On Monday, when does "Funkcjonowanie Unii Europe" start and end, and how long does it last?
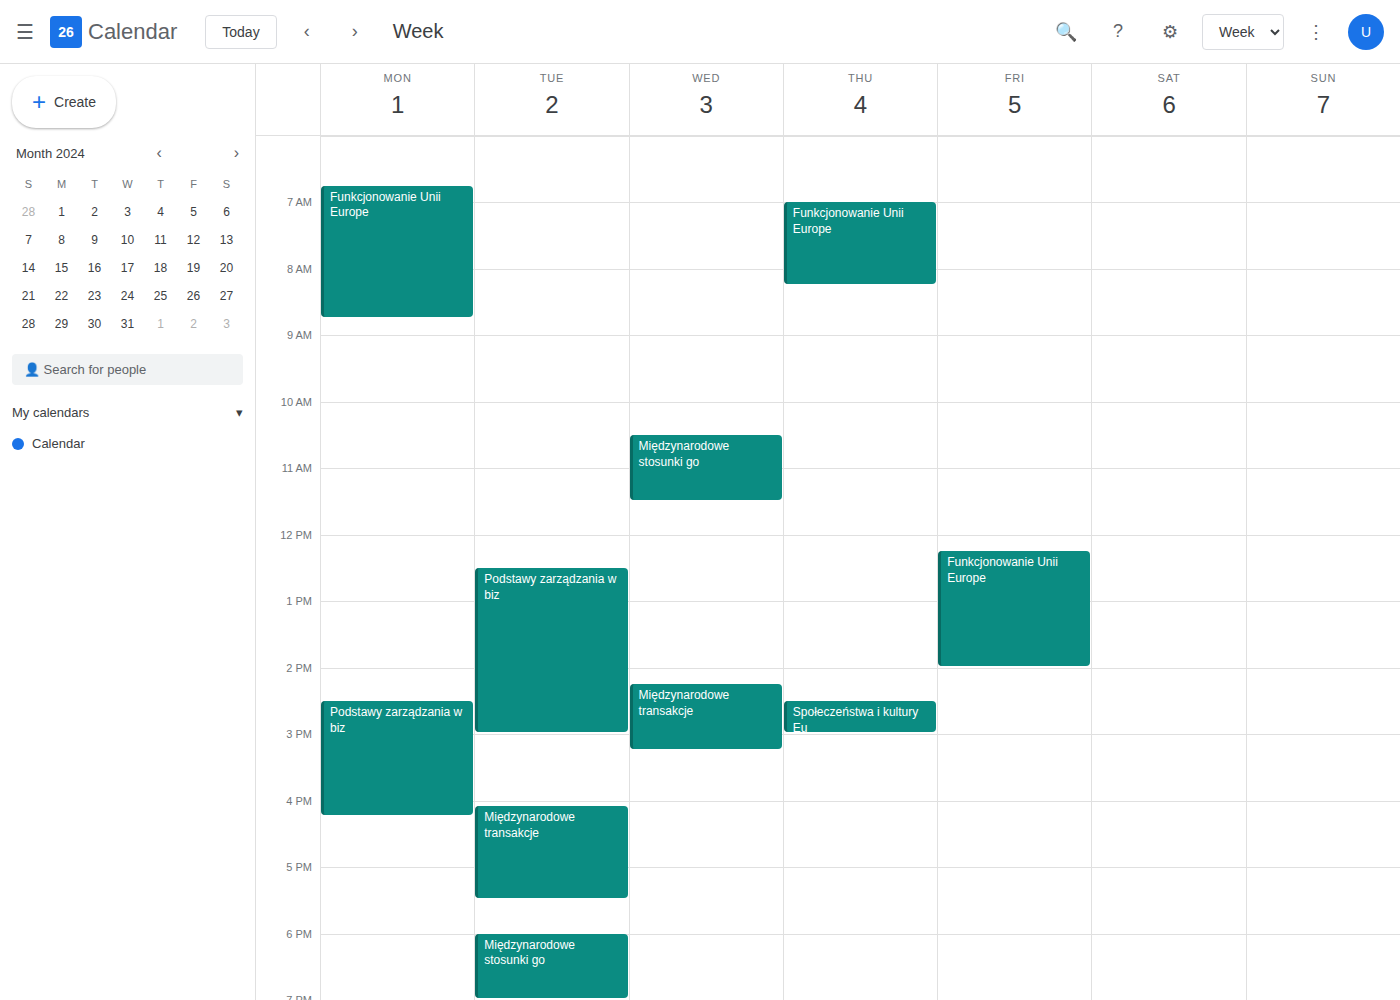
6:45 AM to 8:45 AM, 2 hours